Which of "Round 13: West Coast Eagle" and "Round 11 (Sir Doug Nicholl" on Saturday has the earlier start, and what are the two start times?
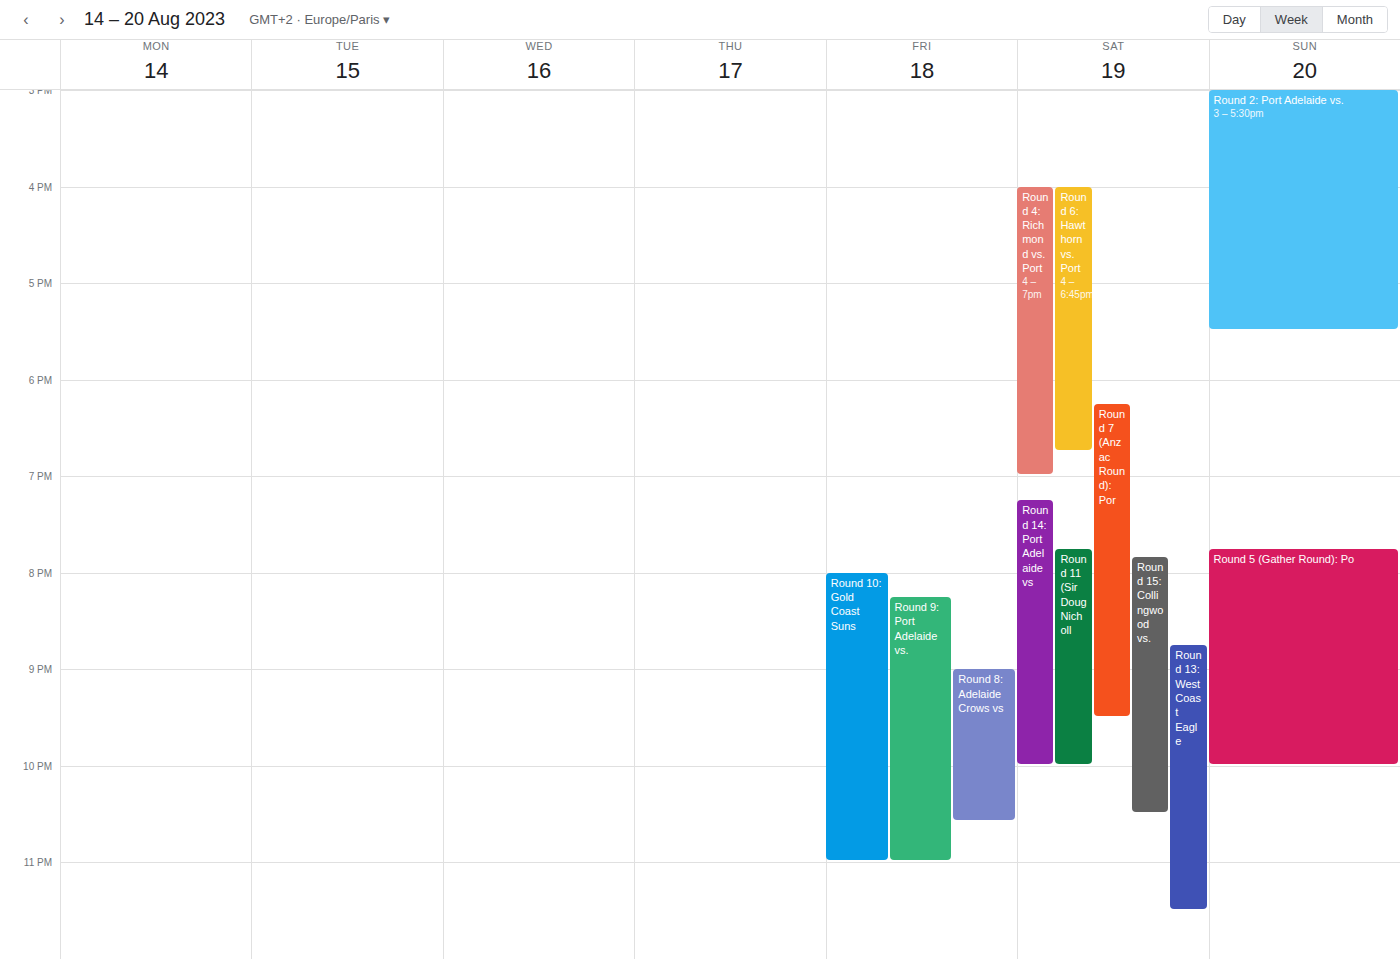
"Round 11 (Sir Doug Nicholl" 7:45 PM; "Round 13: West Coast Eagle" 8:45 PM.